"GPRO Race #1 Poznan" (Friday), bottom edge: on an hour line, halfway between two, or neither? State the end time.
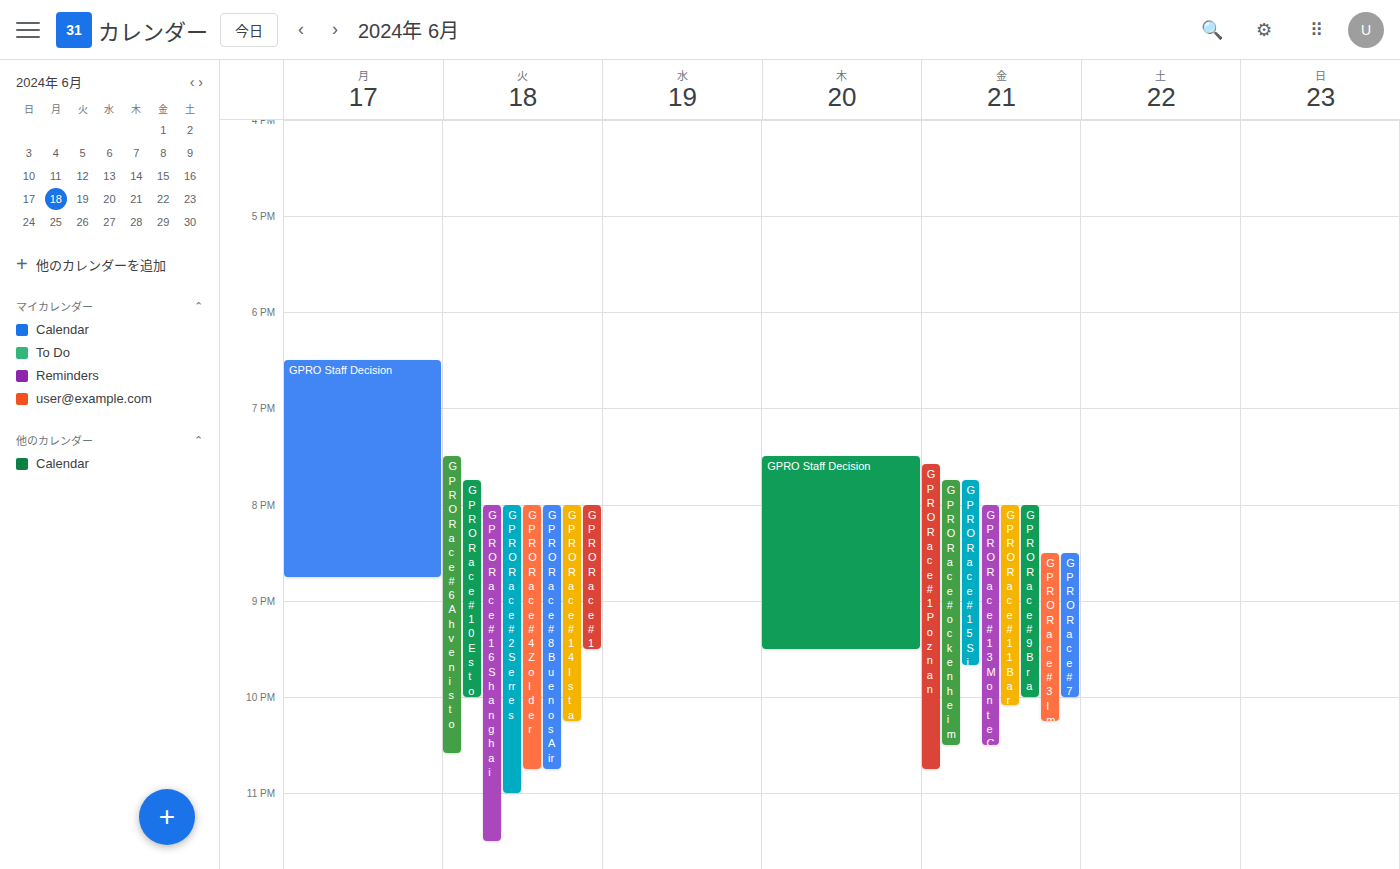
22:45 -- neither: three quarters of the way from the 22:00 line to the 23:00 line.